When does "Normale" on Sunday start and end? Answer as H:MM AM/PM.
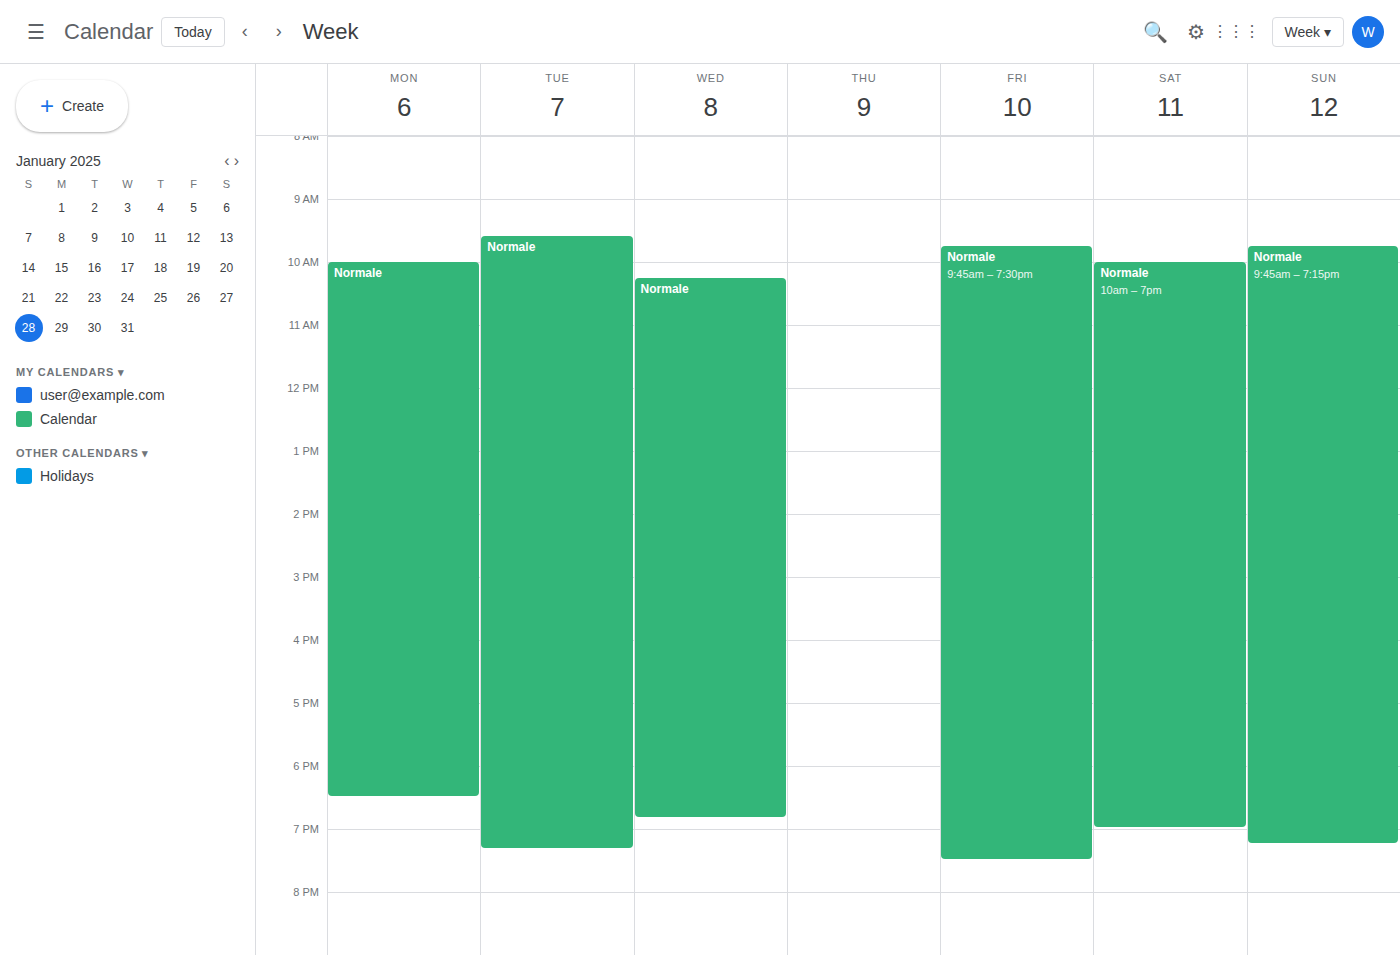
9:45 AM to 7:15 PM